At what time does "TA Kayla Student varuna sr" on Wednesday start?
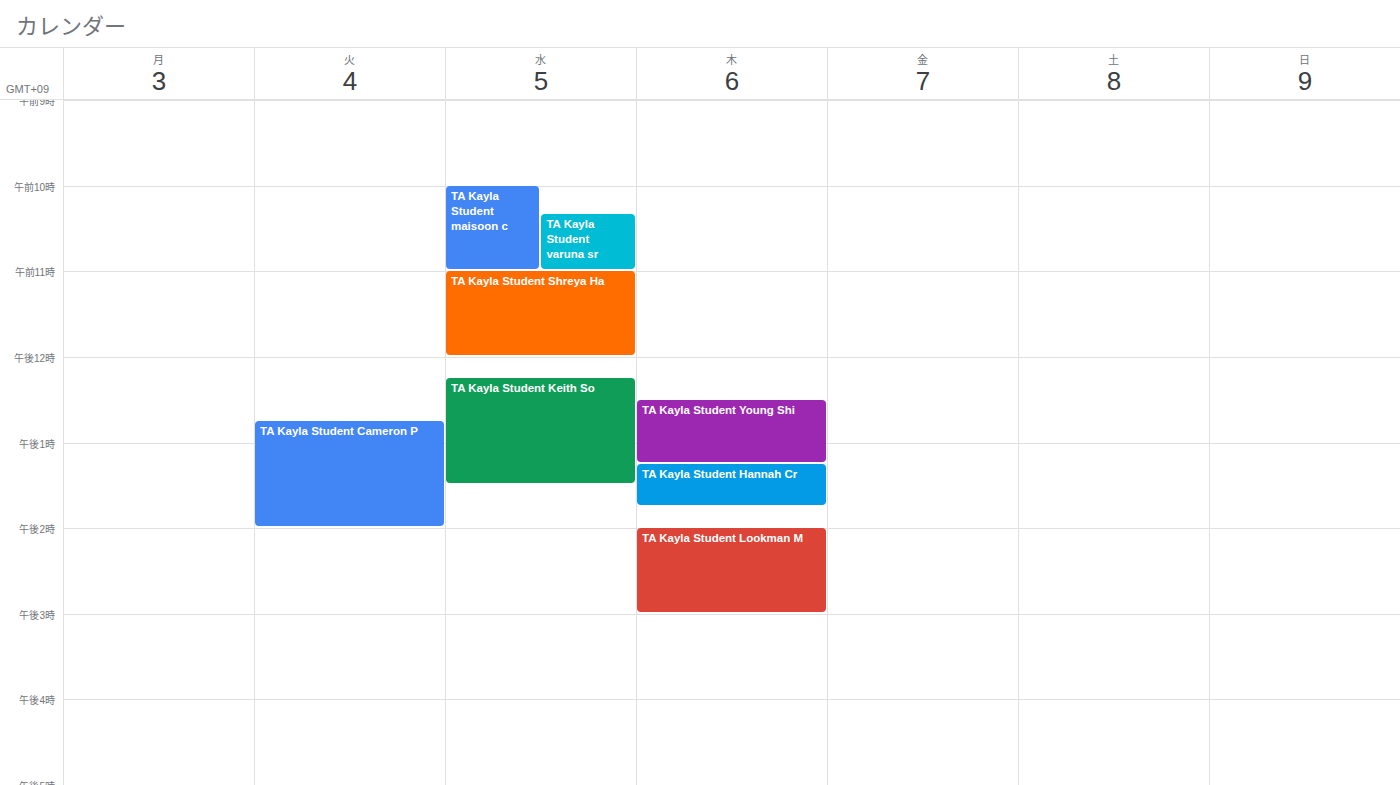
10:20 AM